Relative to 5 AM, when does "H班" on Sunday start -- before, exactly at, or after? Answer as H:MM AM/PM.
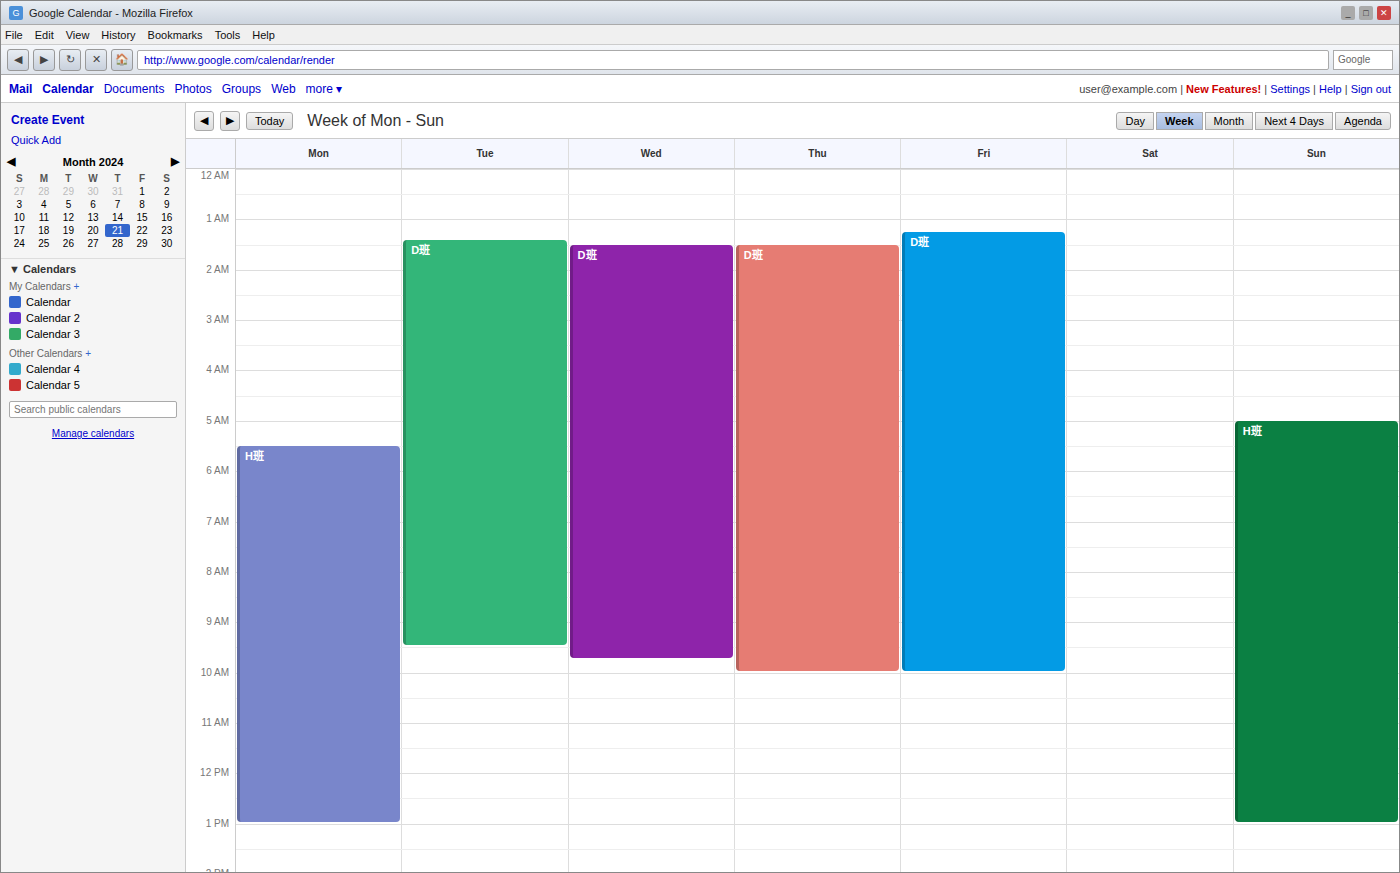
5:00 AM -- exactly at 5 AM, on the 5 AM line.